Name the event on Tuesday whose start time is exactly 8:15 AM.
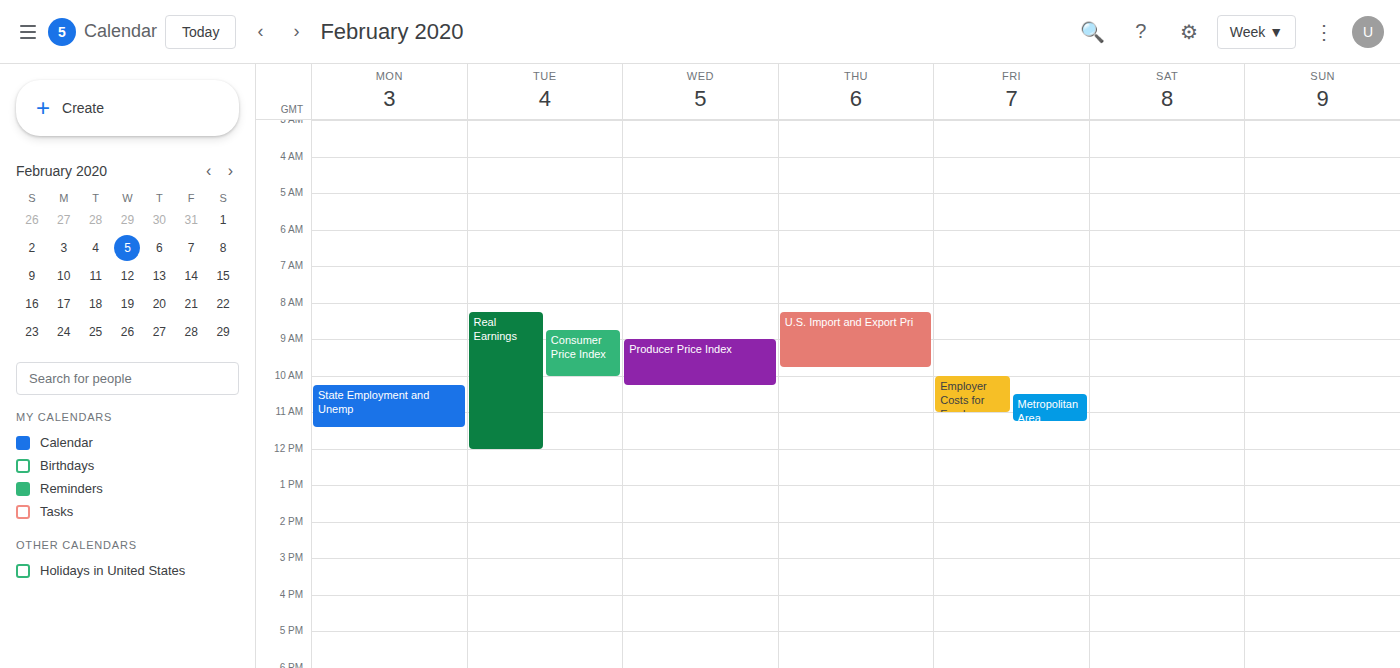
"Real Earnings"